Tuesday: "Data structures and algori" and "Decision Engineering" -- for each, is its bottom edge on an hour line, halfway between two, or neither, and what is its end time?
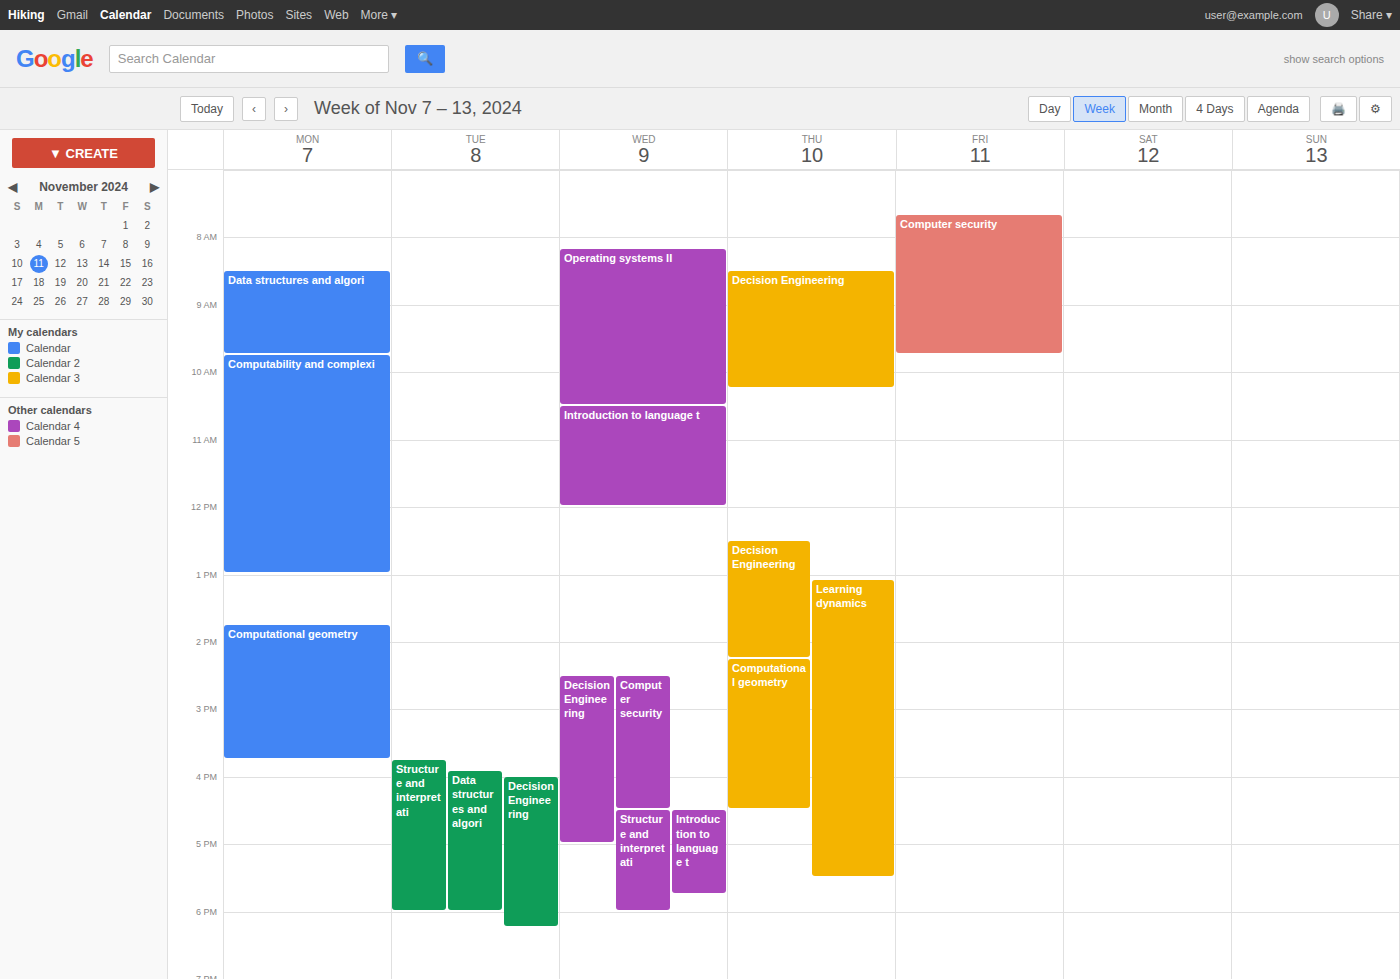
"Data structures and algori": 6:00 PM, exactly on the 6 PM line. "Decision Engineering": 6:15 PM, neither: a quarter of the way from the 6 PM line to the 7 PM line.